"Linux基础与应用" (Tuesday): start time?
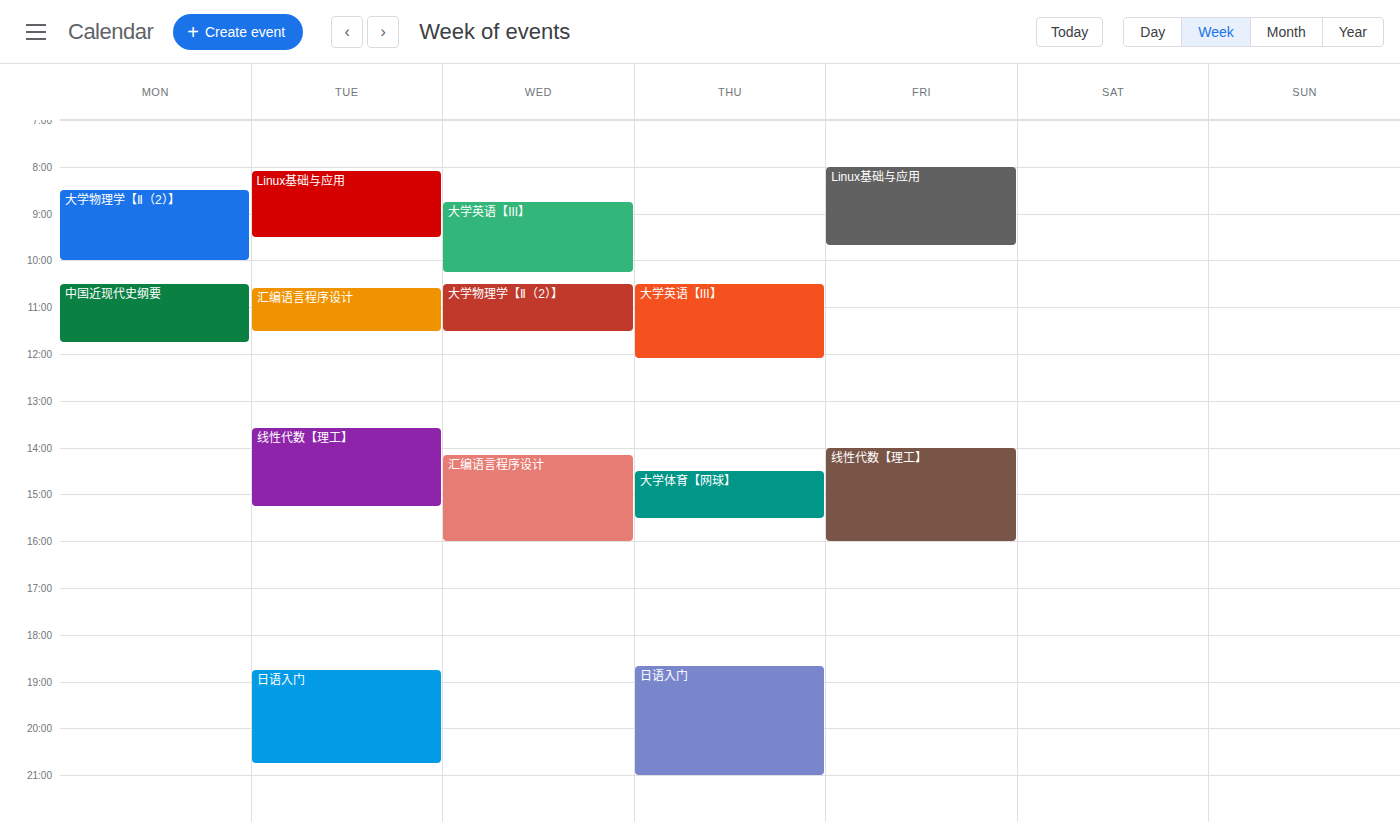
8:05 AM